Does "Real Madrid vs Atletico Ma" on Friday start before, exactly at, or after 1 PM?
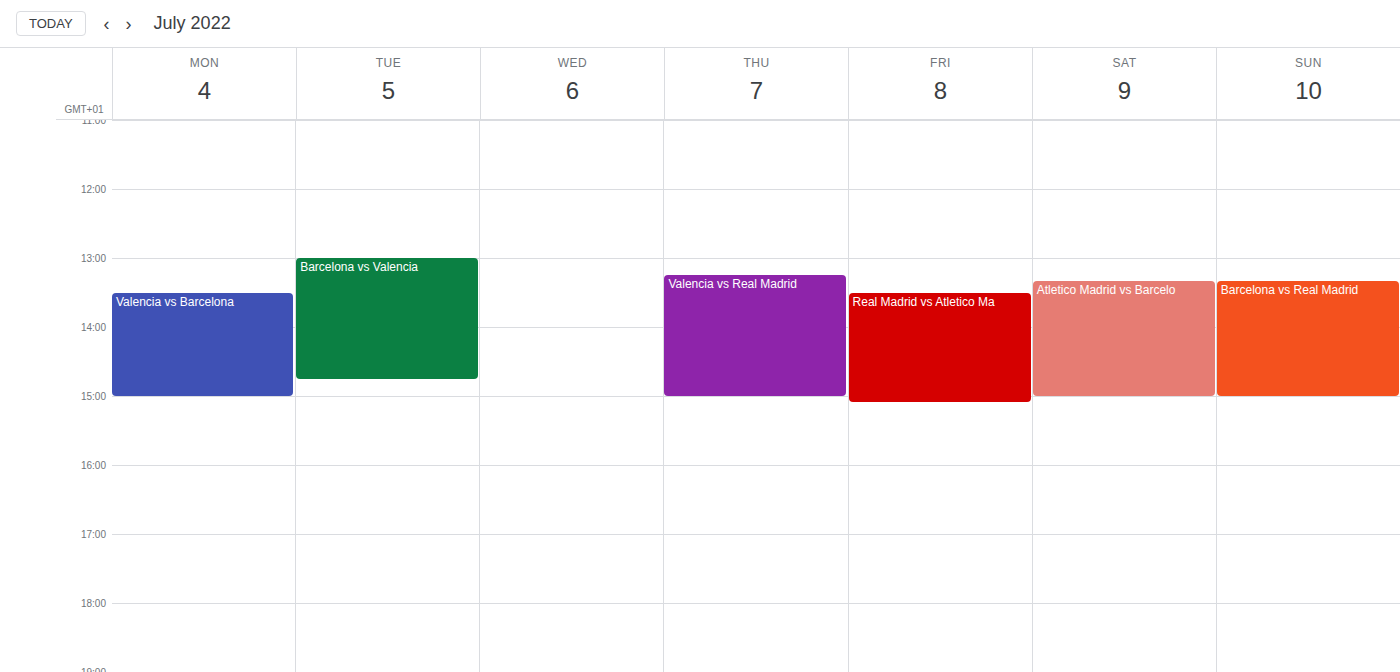
1:30 PM -- after 1 PM, 30 minutes below the 1 PM line.